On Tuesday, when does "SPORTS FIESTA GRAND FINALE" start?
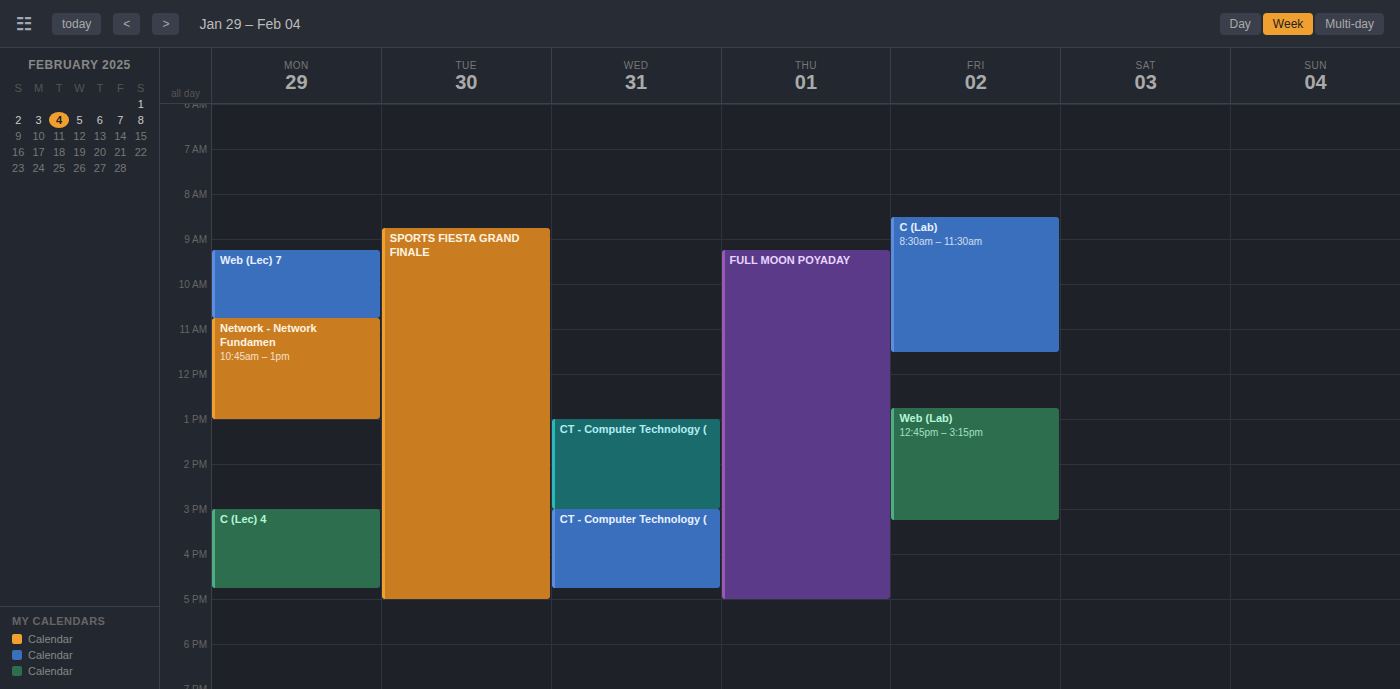
8:45 AM